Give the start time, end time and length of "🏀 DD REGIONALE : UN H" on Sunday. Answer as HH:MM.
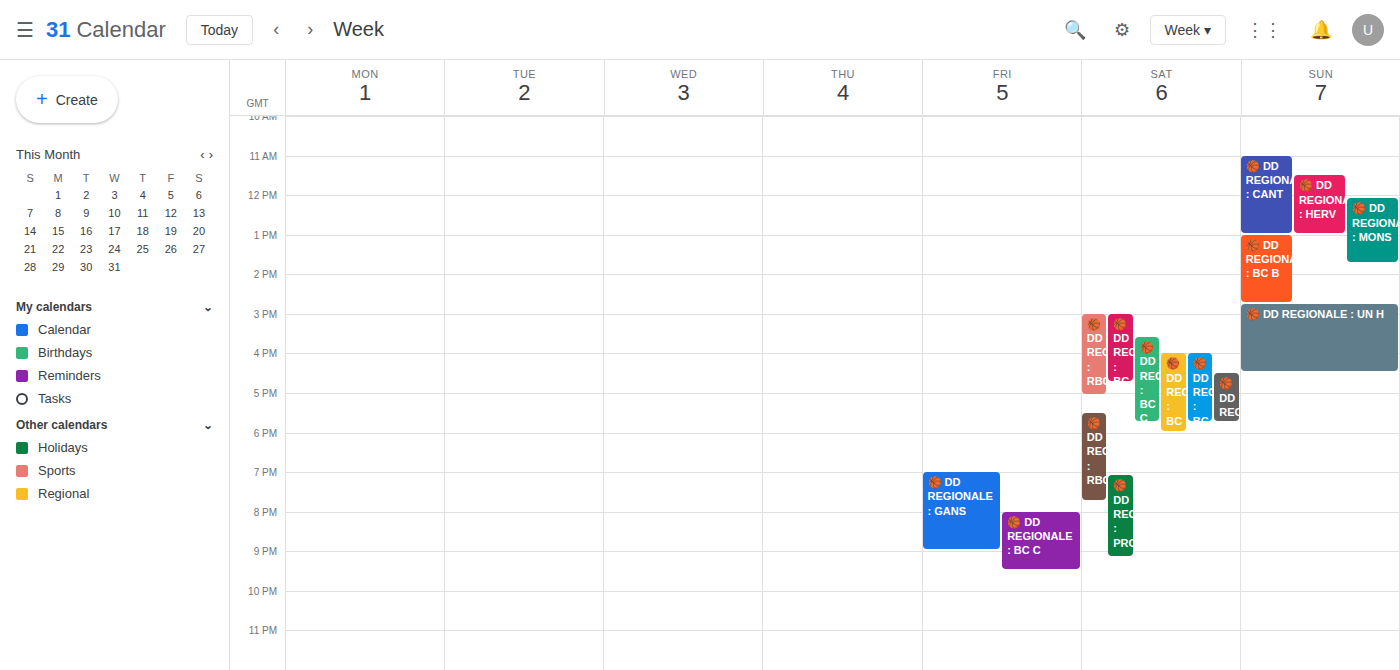
14:45 to 16:30, 1 hour 45 minutes